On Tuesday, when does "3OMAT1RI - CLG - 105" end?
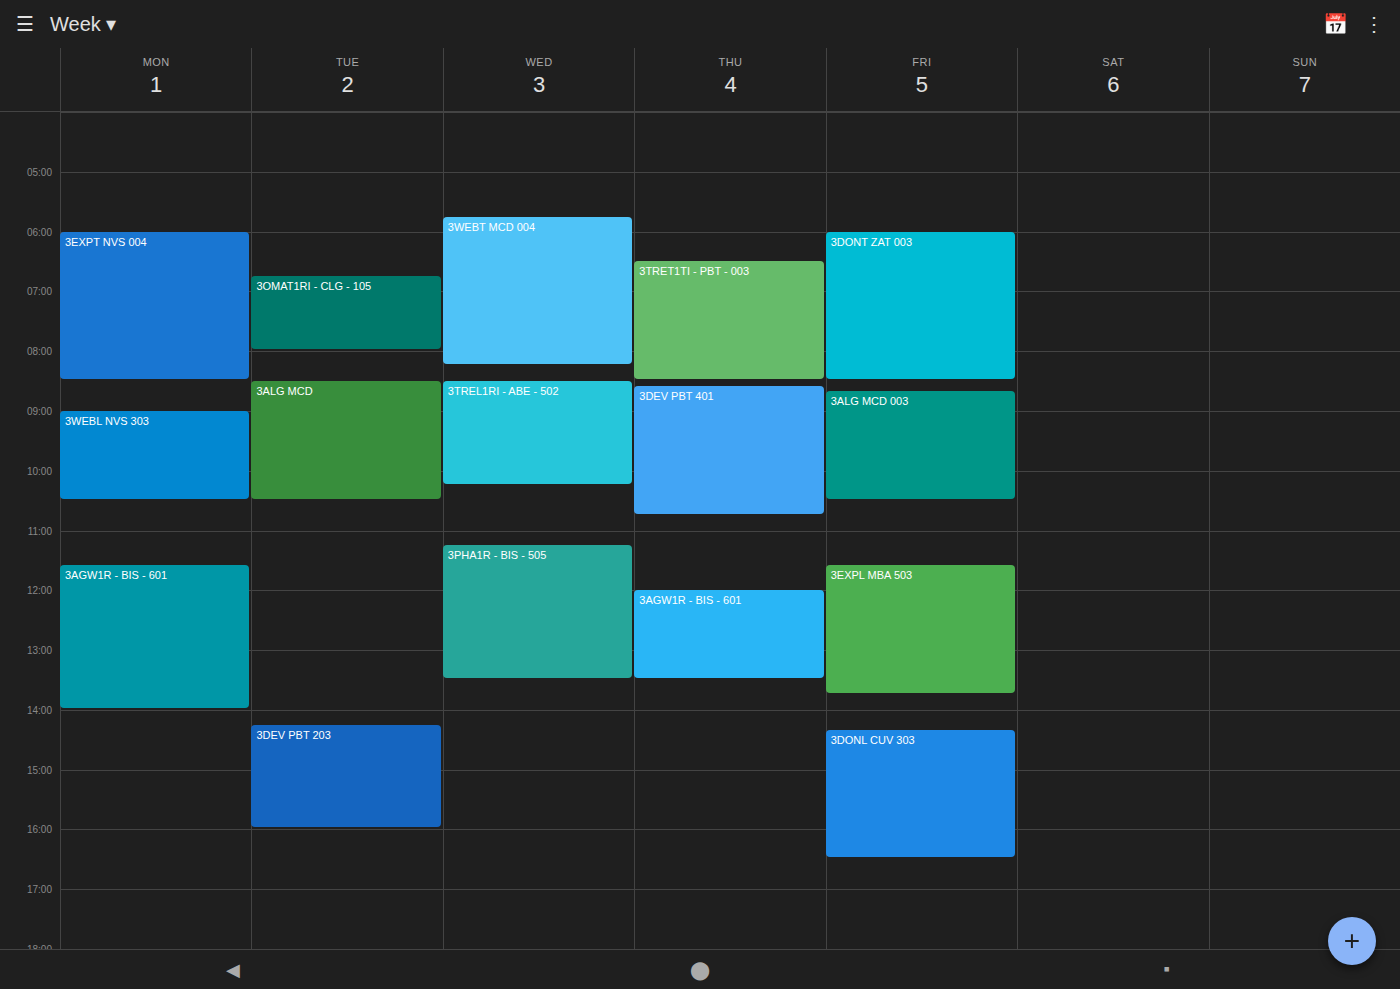
8:00 AM